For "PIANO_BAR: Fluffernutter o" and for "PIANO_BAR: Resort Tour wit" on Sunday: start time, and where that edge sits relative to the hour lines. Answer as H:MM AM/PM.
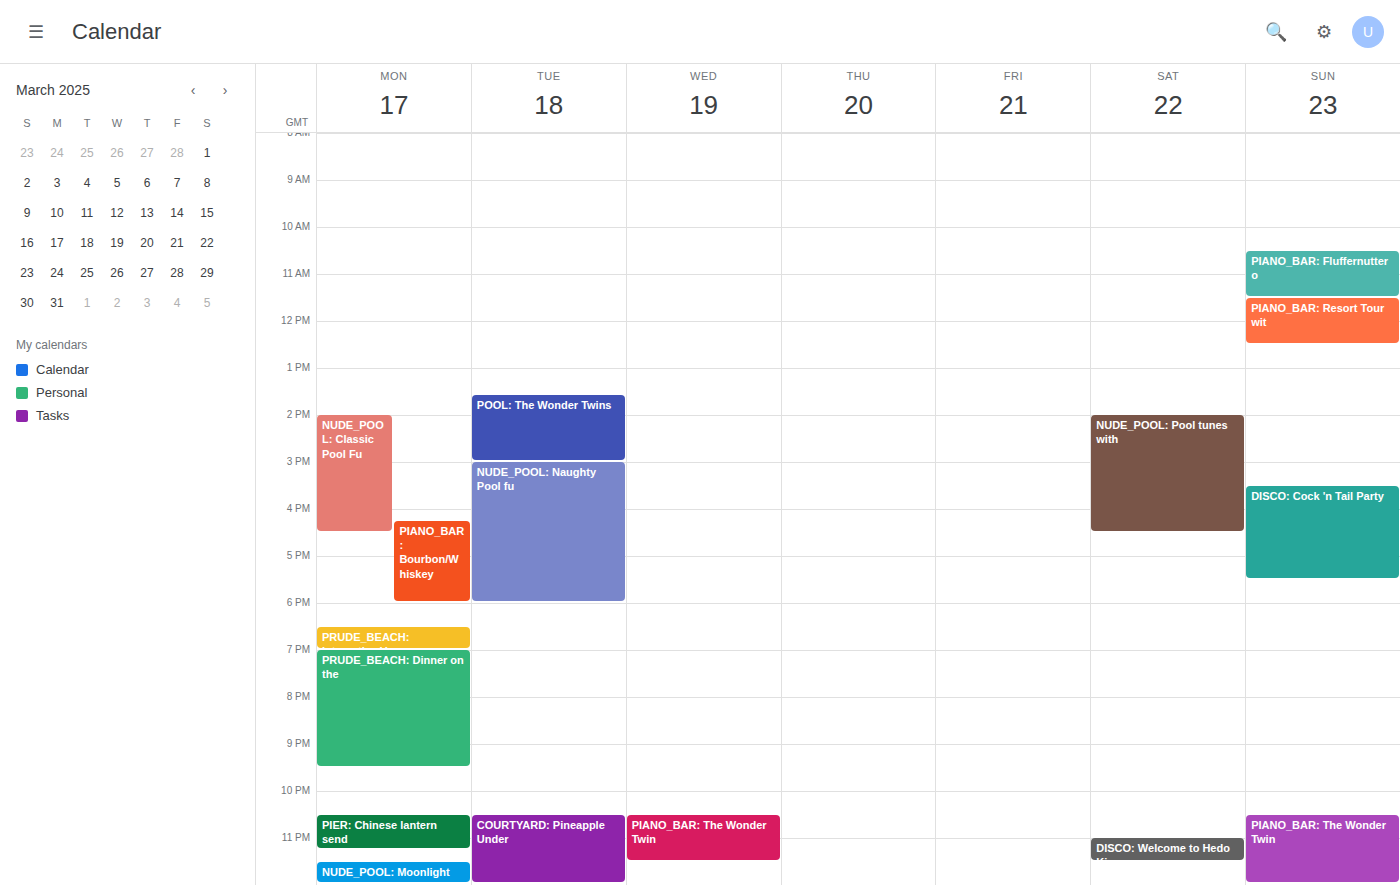
"PIANO_BAR: Fluffernutter o": 10:30 AM, halfway between the 10 AM and 11 AM lines. "PIANO_BAR: Resort Tour wit": 11:30 AM, halfway between the 11 AM and 12 PM lines.